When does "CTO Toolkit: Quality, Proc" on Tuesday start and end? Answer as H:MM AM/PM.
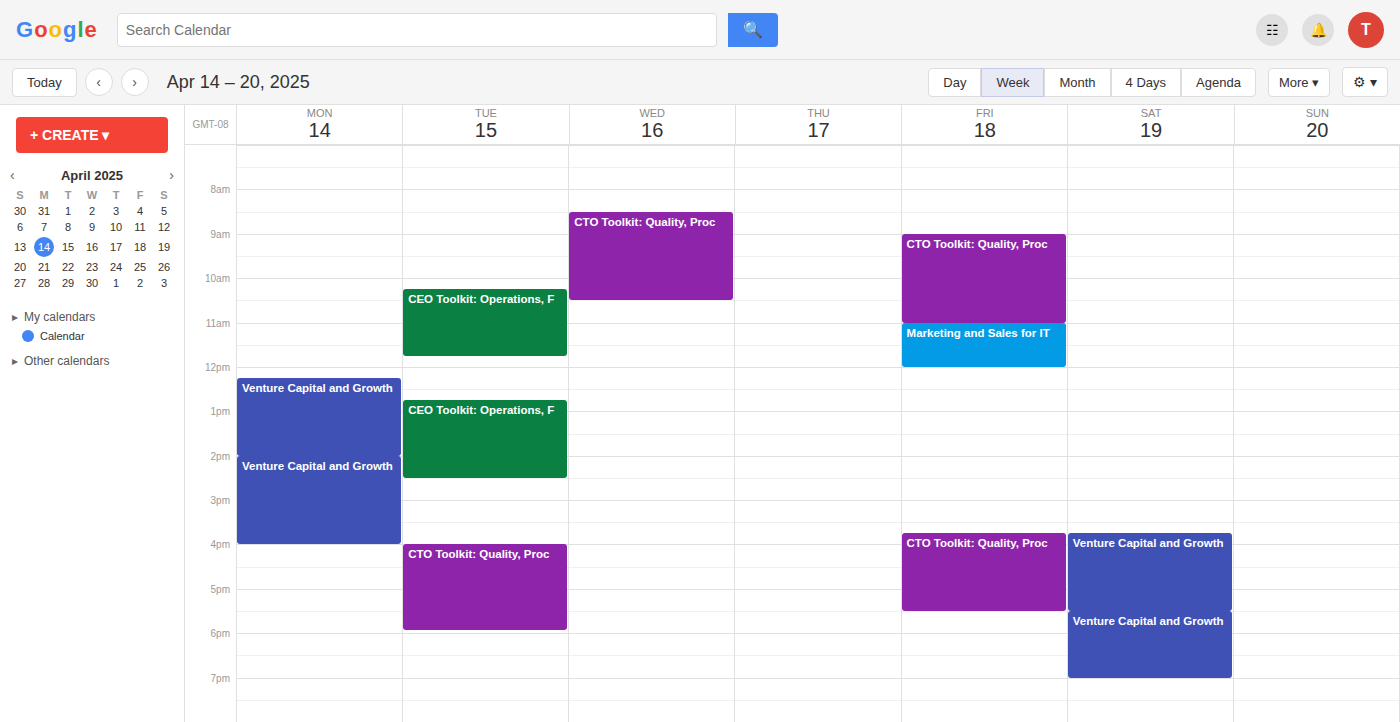
4:00 PM to 5:55 PM